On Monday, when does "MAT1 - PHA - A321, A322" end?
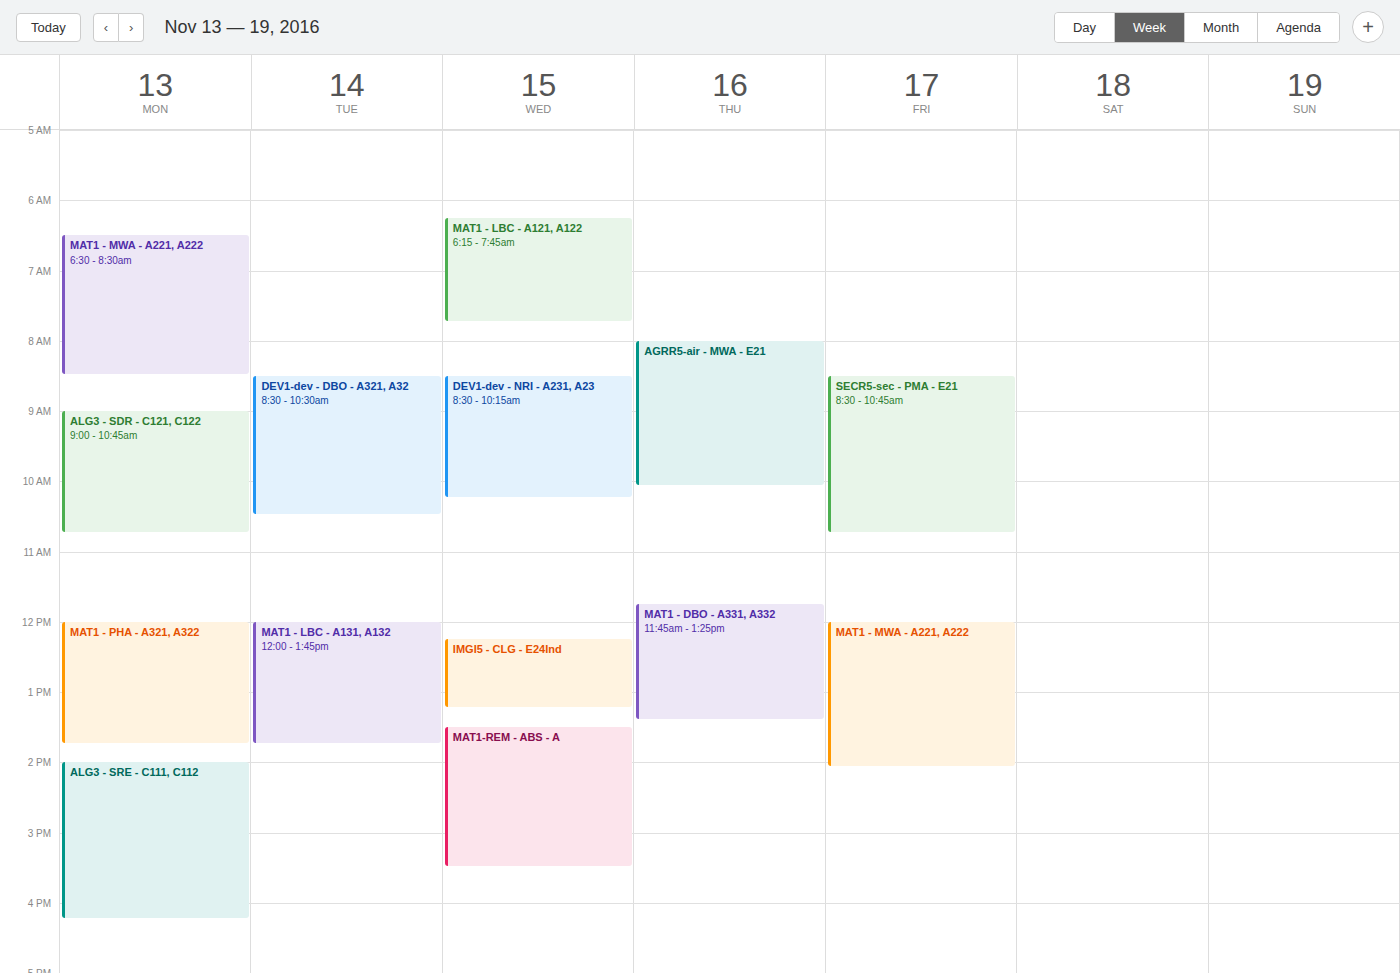
1:45 PM